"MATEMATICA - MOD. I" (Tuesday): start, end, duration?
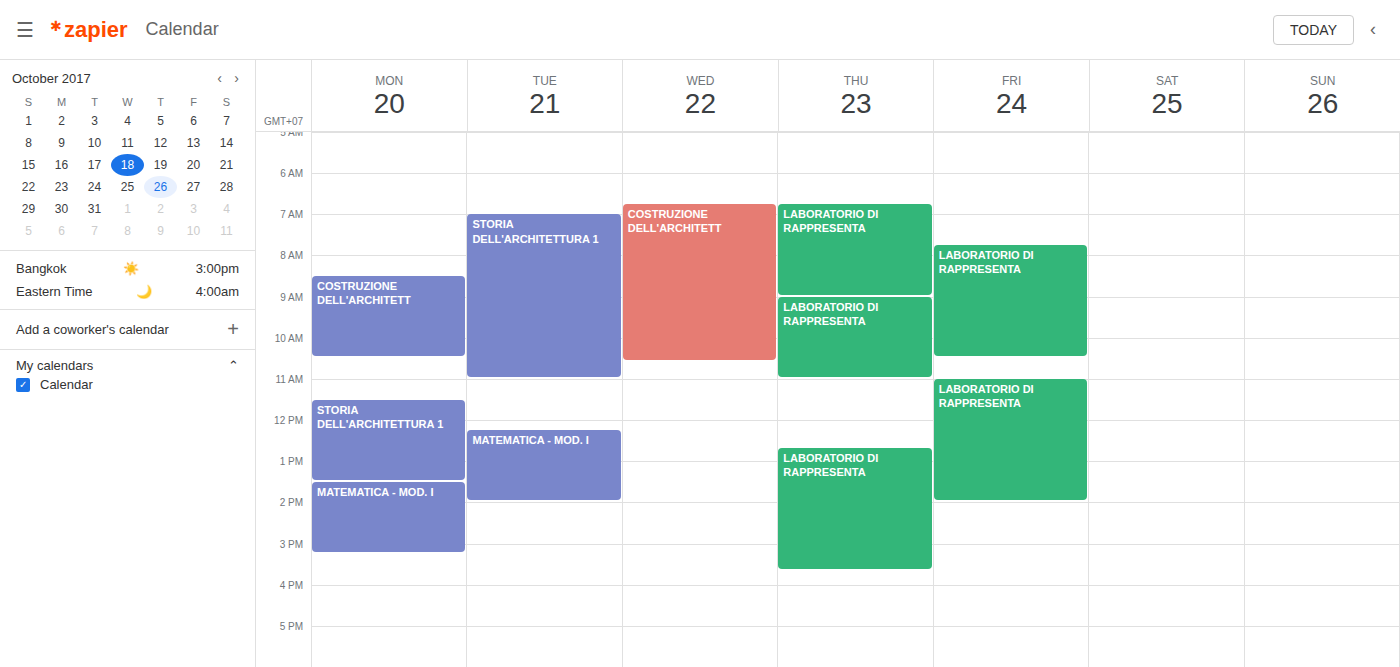
12:15 to 14:00, 1 hour 45 minutes